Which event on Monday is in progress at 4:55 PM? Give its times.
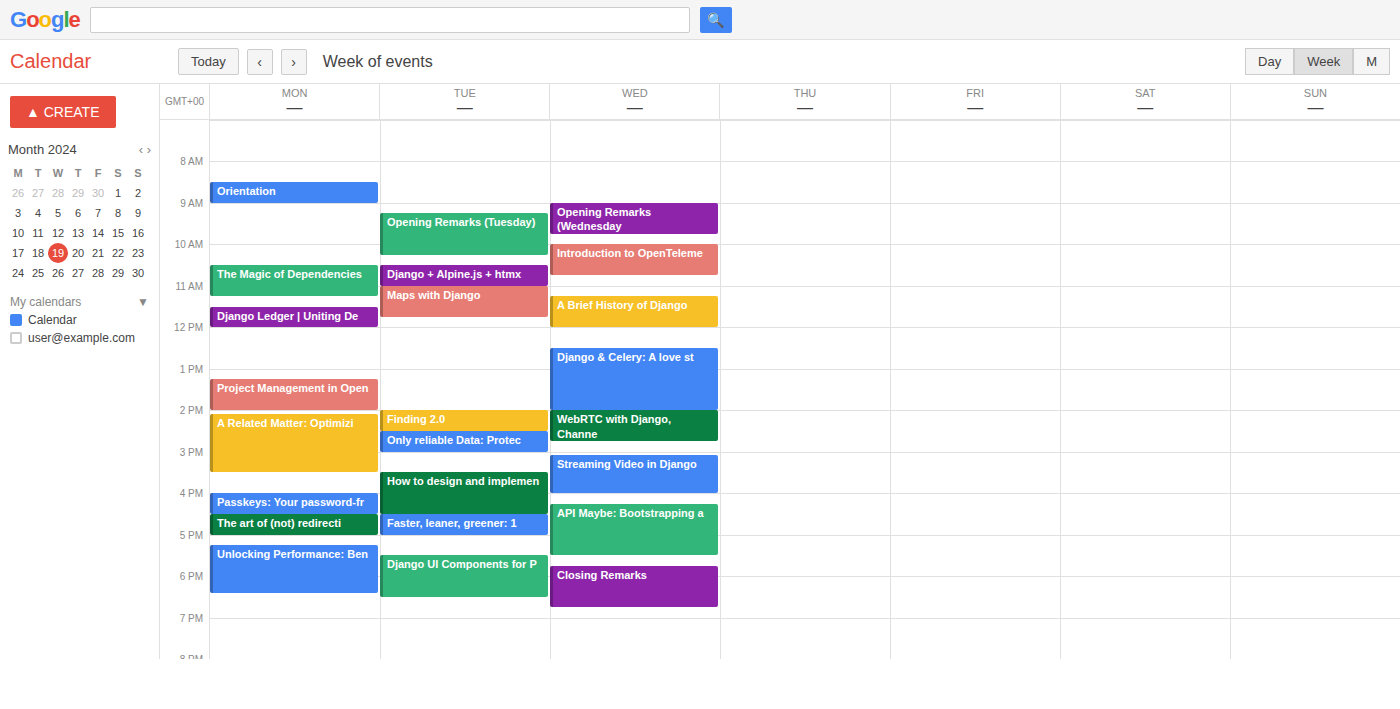
"The art of (not) redirecti", 4:30 PM to 5:00 PM